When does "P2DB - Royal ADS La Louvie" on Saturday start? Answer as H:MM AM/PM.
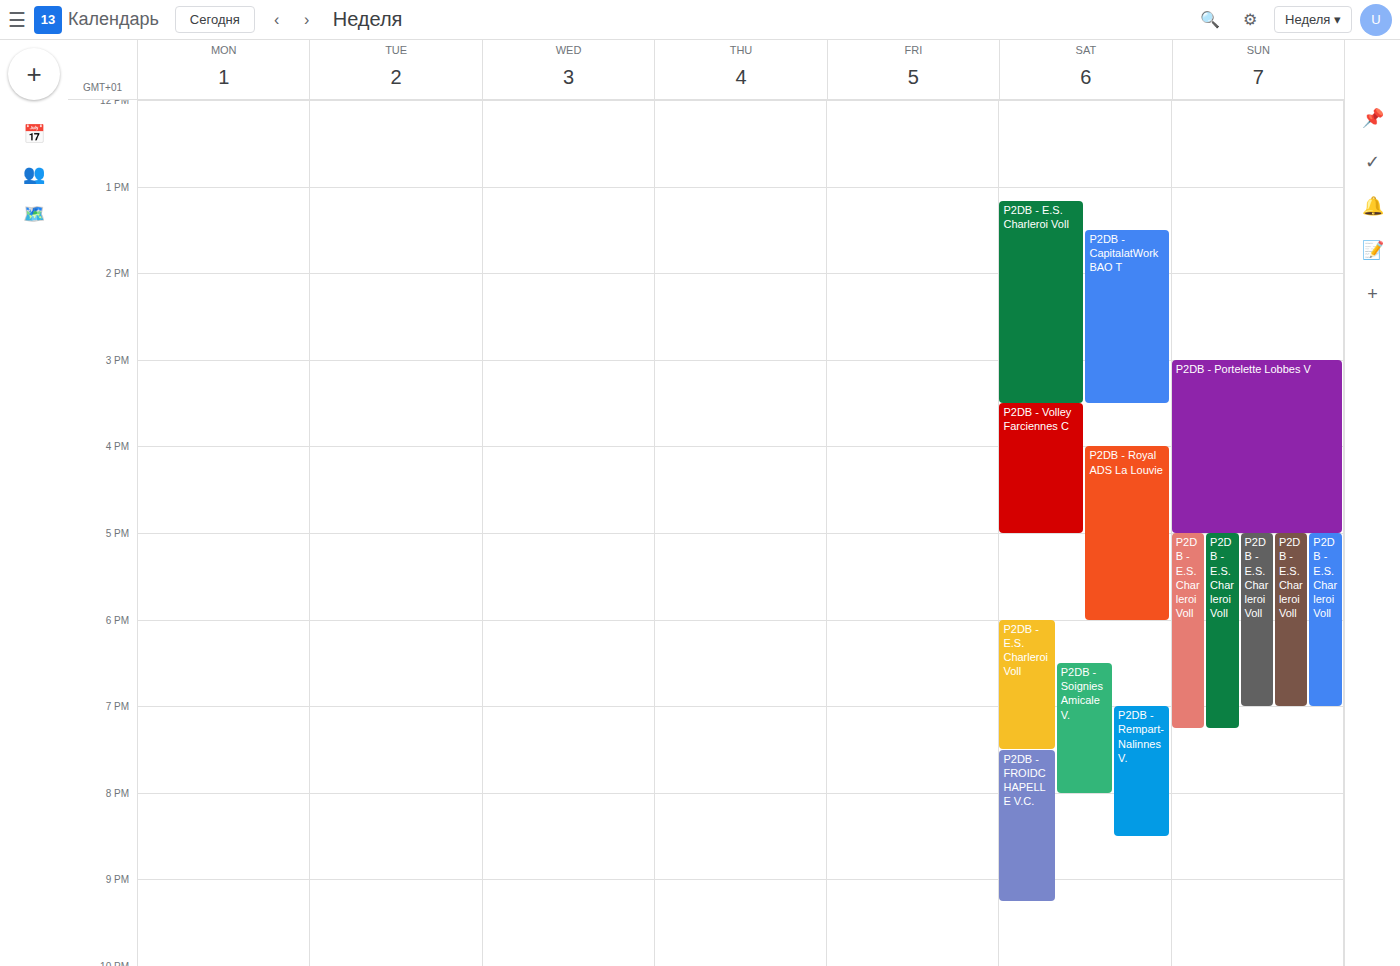
4:00 PM